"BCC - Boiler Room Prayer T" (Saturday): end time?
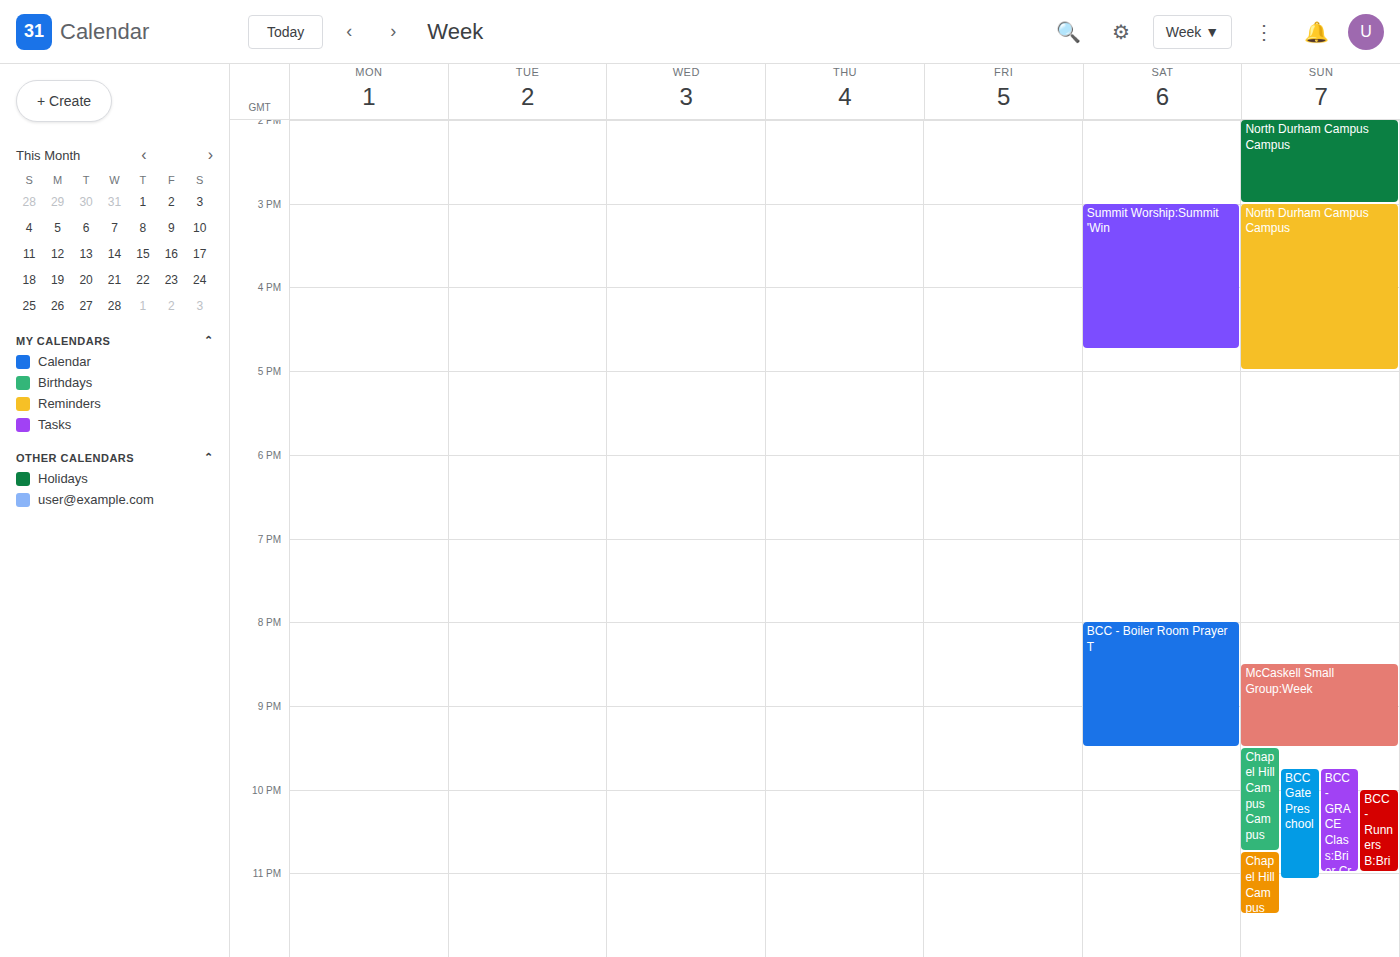
9:30 PM